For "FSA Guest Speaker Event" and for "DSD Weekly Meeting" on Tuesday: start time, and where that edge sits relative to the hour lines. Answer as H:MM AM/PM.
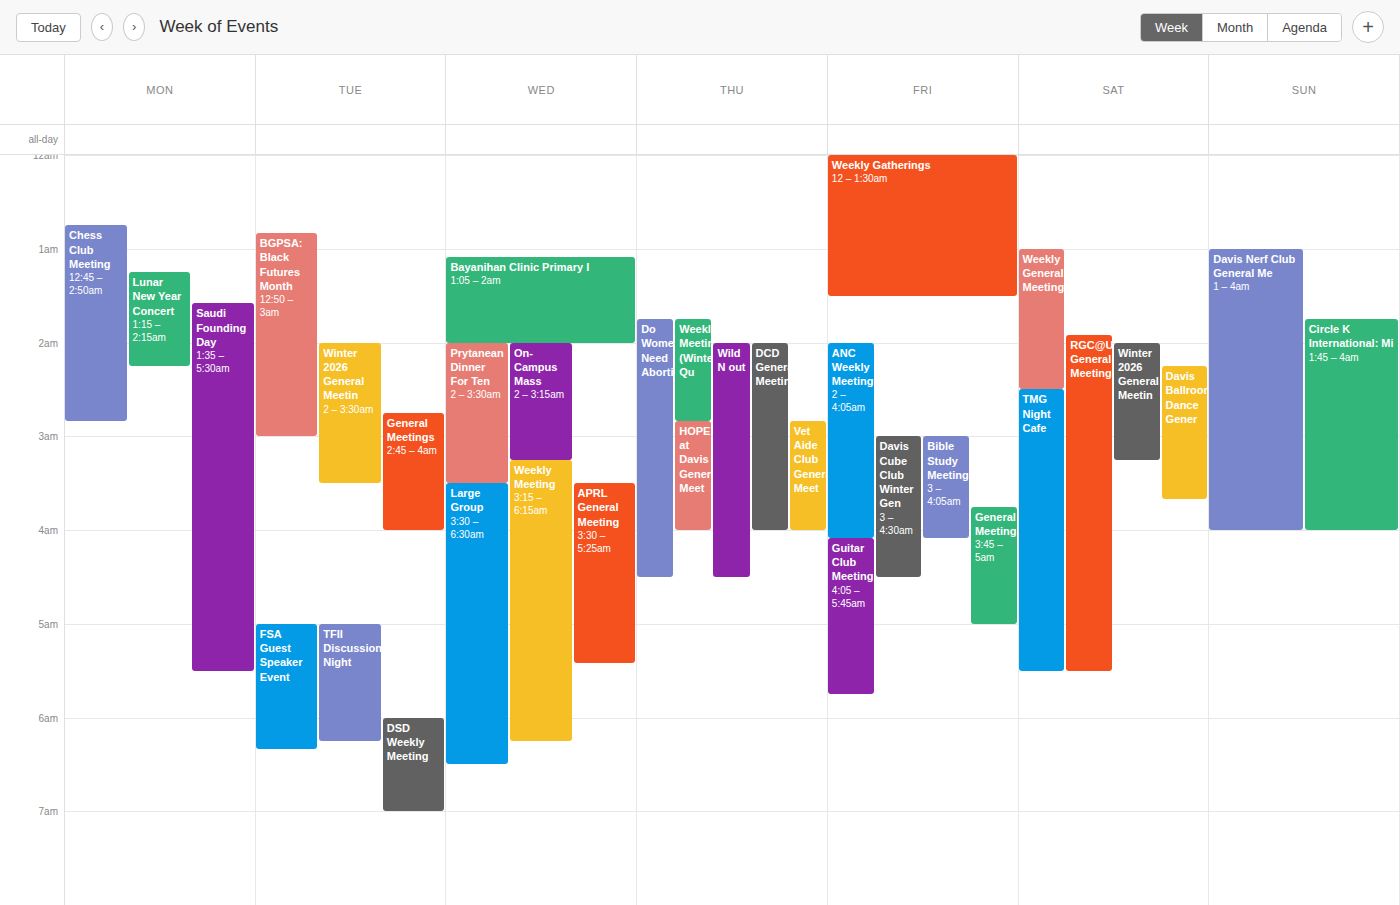
"FSA Guest Speaker Event": 5:00 AM, exactly on the 5 AM line. "DSD Weekly Meeting": 6:00 AM, exactly on the 6 AM line.